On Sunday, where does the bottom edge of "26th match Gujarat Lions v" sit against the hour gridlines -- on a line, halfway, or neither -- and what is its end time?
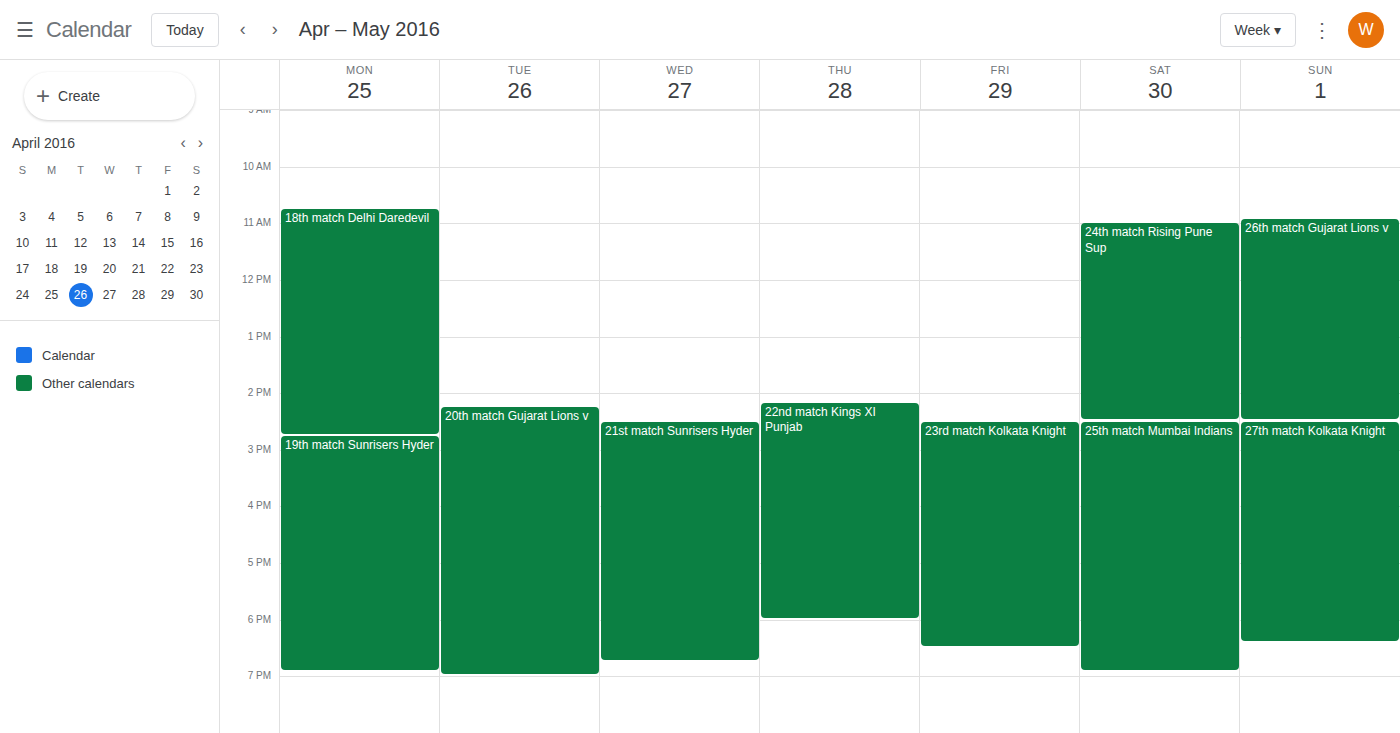
2:30 PM -- halfway between the 2 PM and 3 PM lines.